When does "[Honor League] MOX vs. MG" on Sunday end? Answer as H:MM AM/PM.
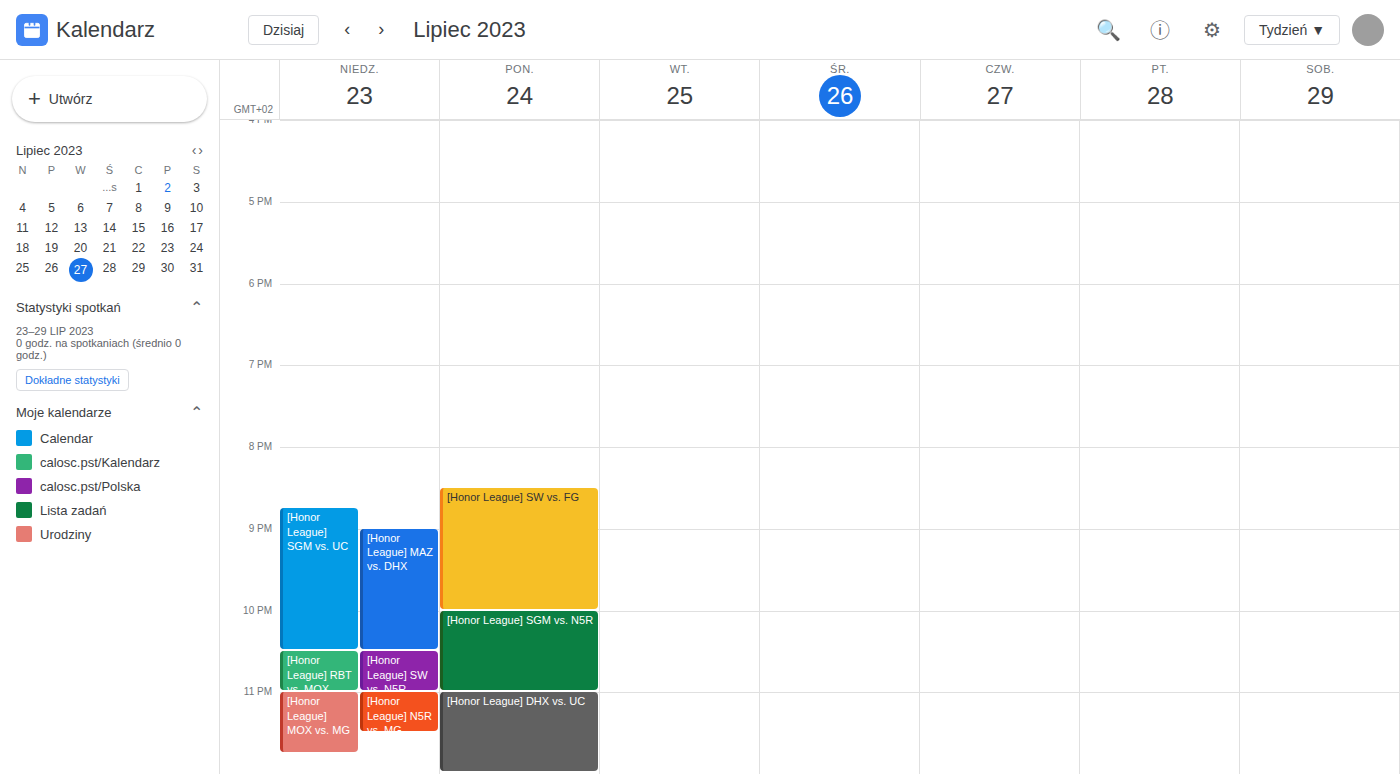
11:45 PM